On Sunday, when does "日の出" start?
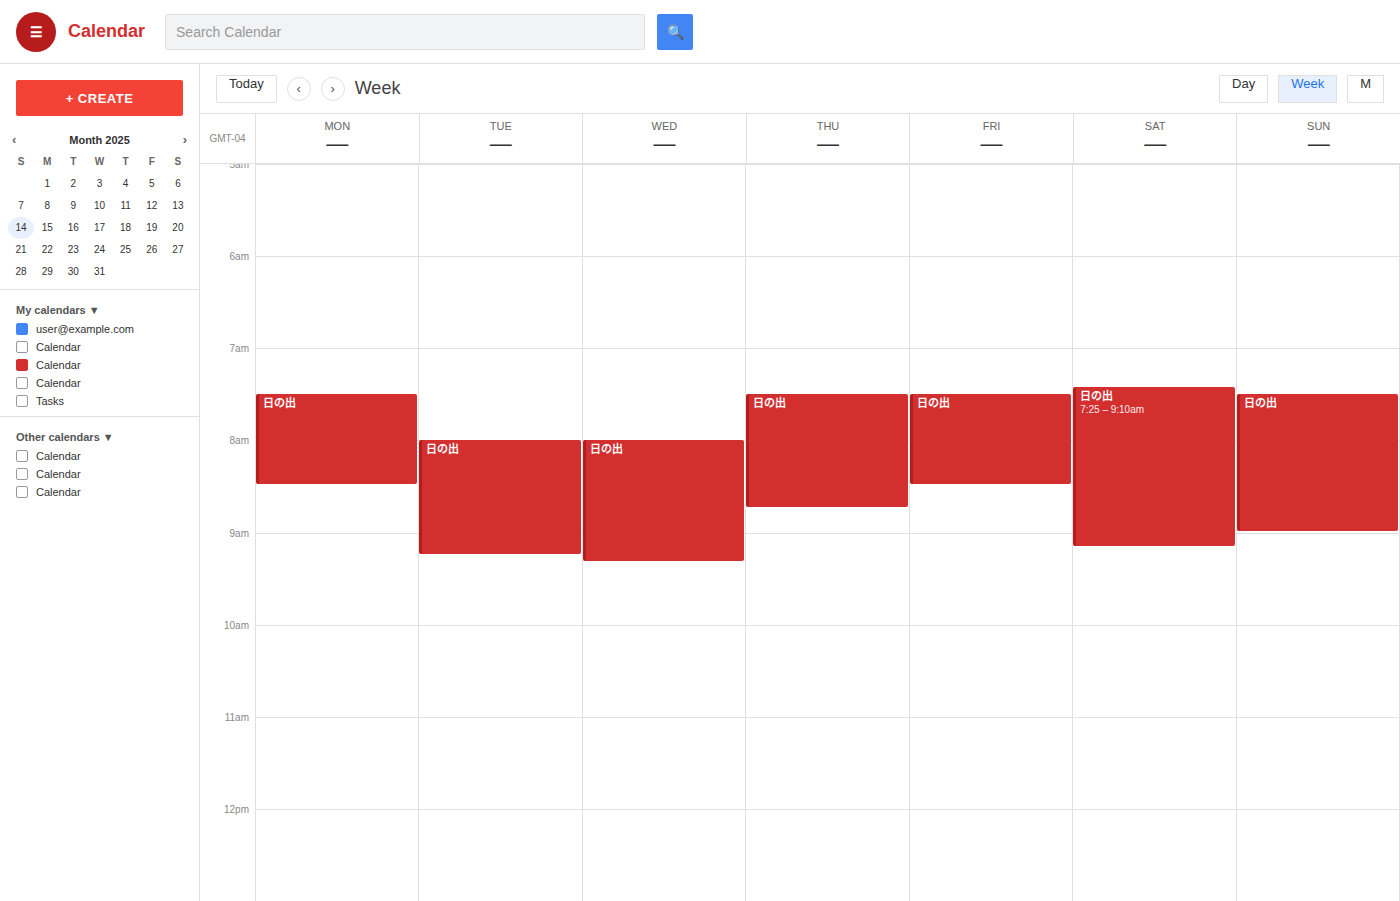
7:30 AM